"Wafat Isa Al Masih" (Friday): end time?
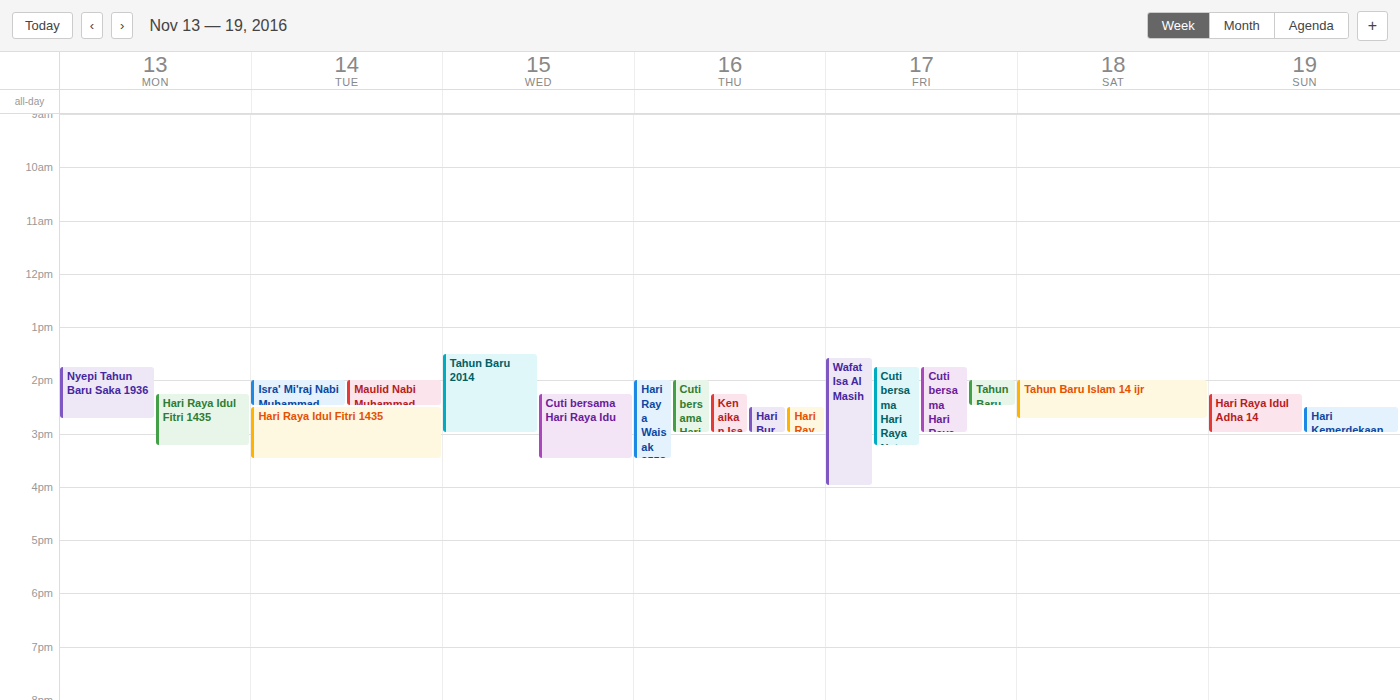
4:00 PM